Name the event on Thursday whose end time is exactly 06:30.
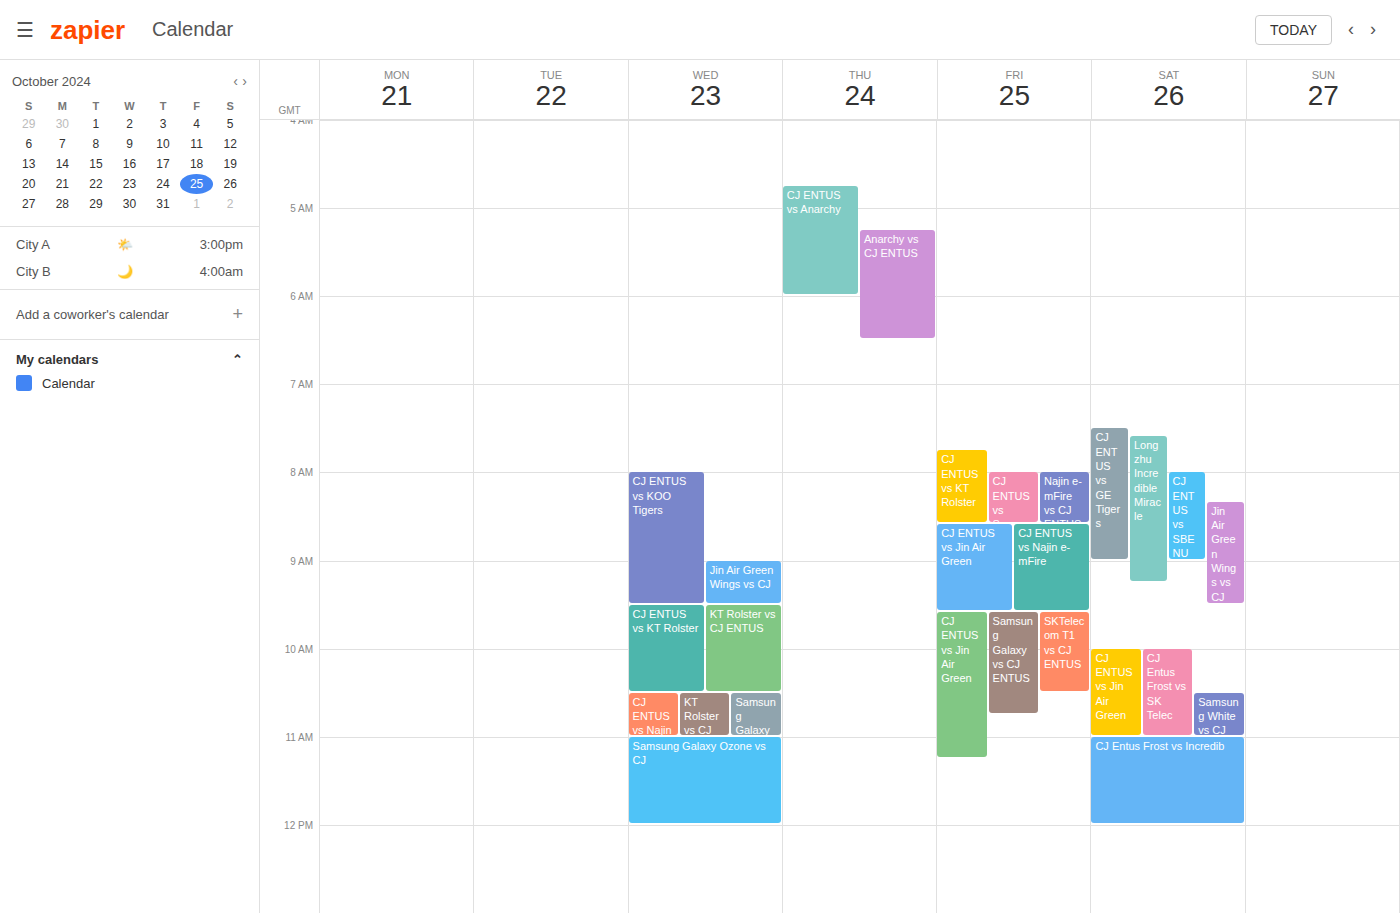
"Anarchy vs CJ ENTUS"